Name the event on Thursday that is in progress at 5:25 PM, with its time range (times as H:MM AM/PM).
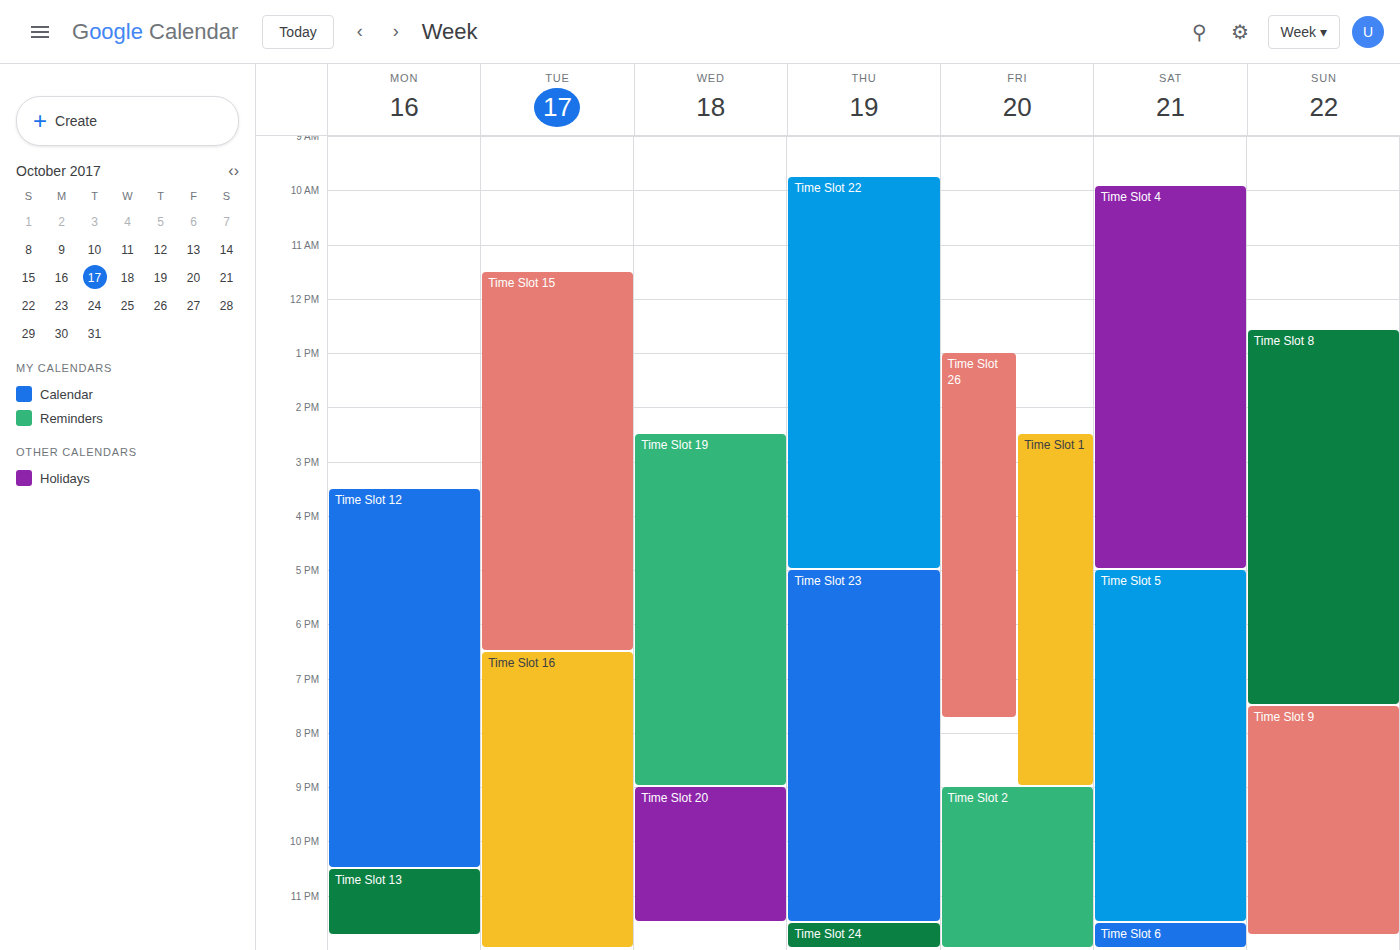
"Time Slot 23", 5:00 PM to 11:30 PM